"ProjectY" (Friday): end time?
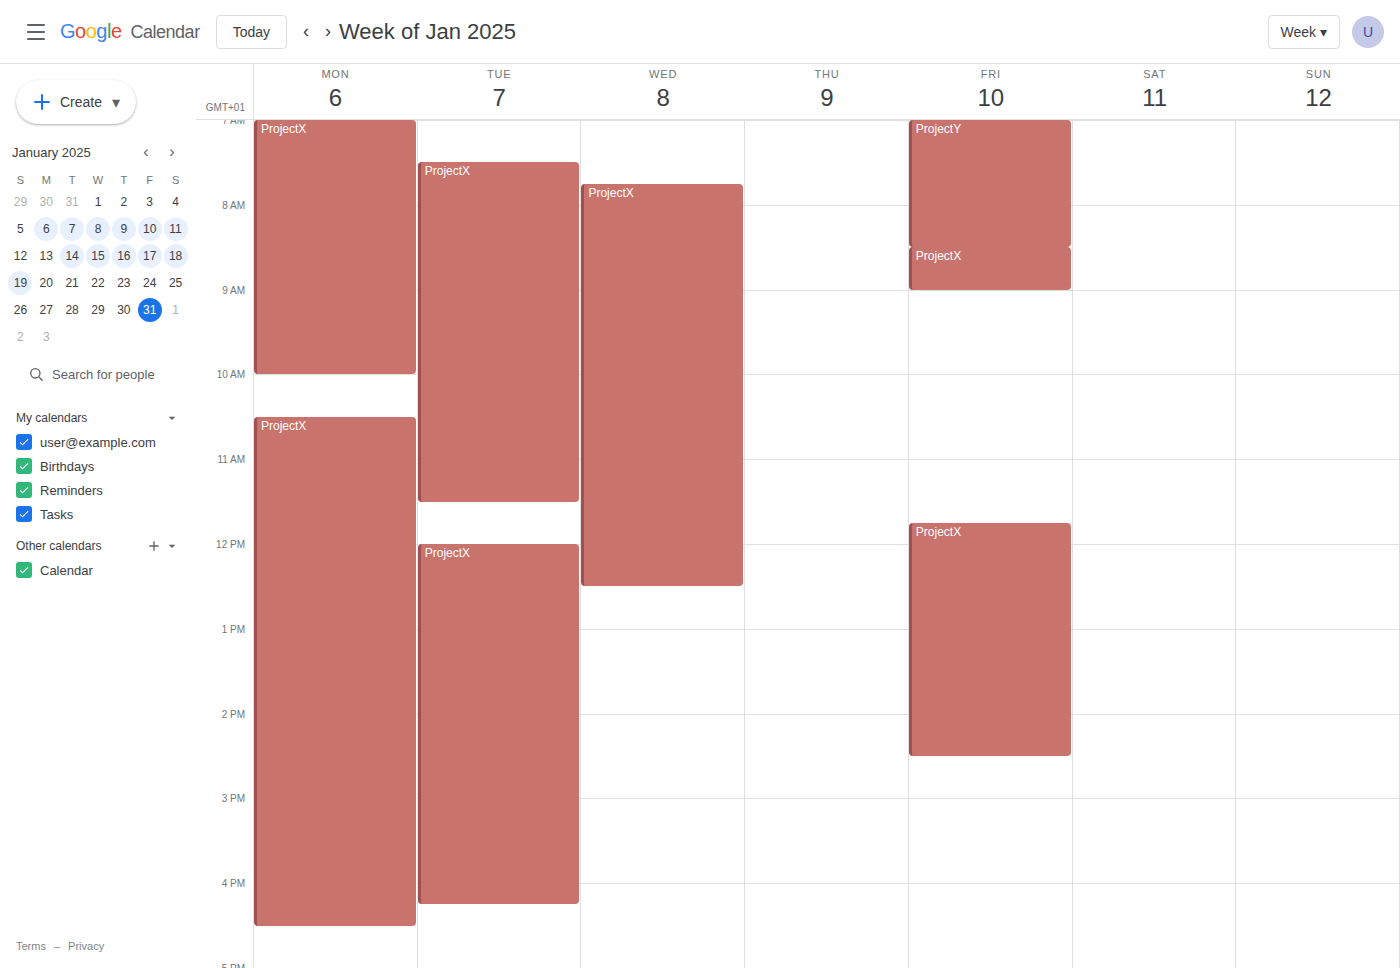
8:30 AM